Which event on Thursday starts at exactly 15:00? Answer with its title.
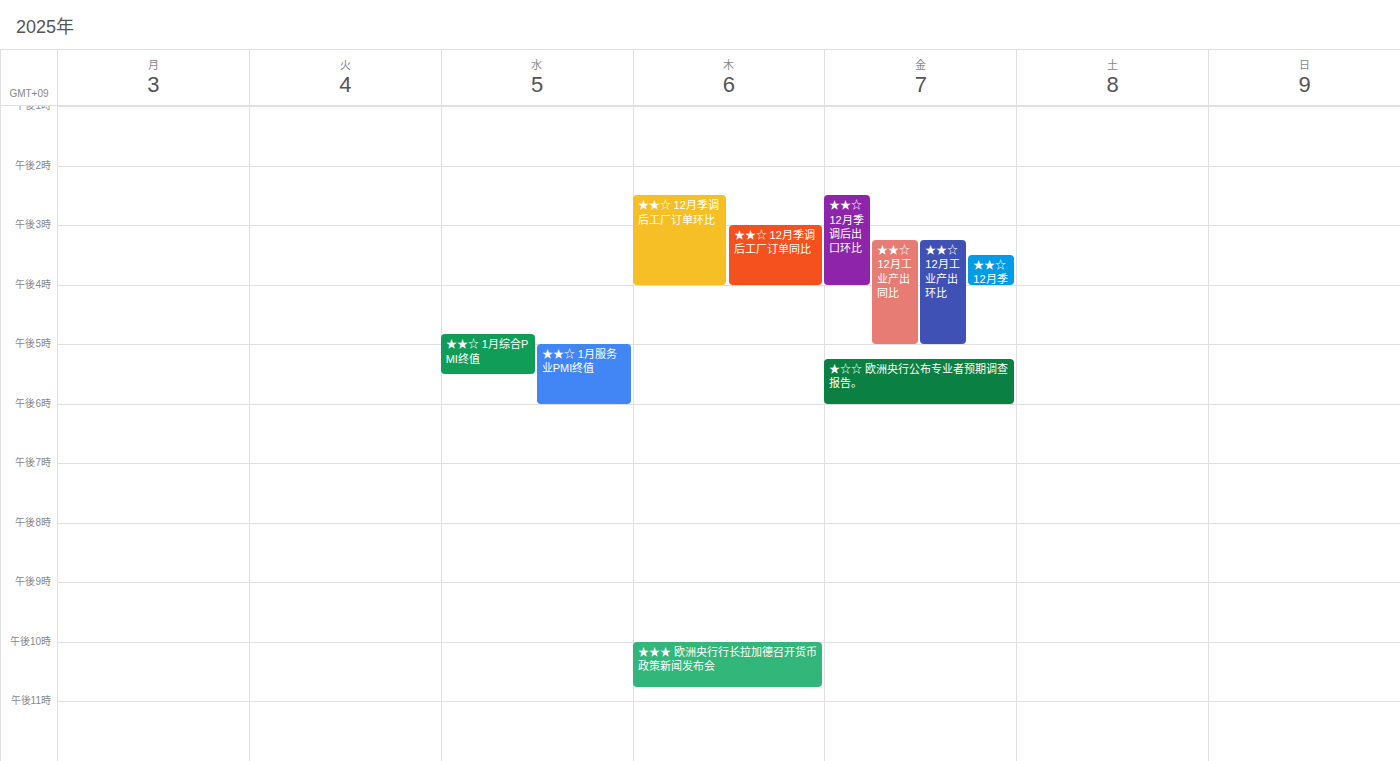
"★★☆ 12月季调后工厂订单同比"